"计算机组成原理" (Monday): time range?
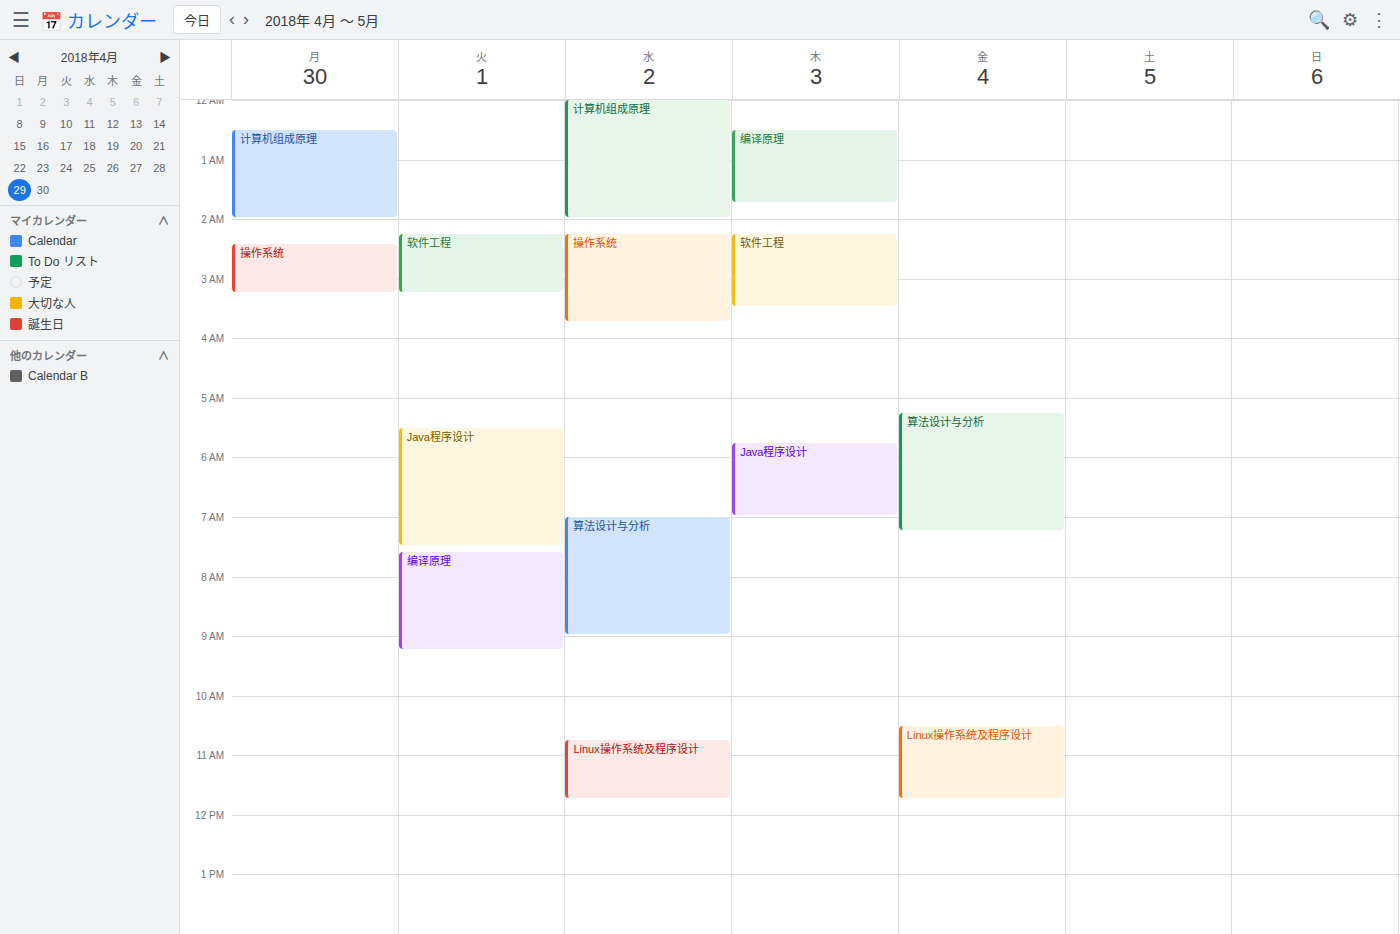
12:30 AM to 2:00 AM